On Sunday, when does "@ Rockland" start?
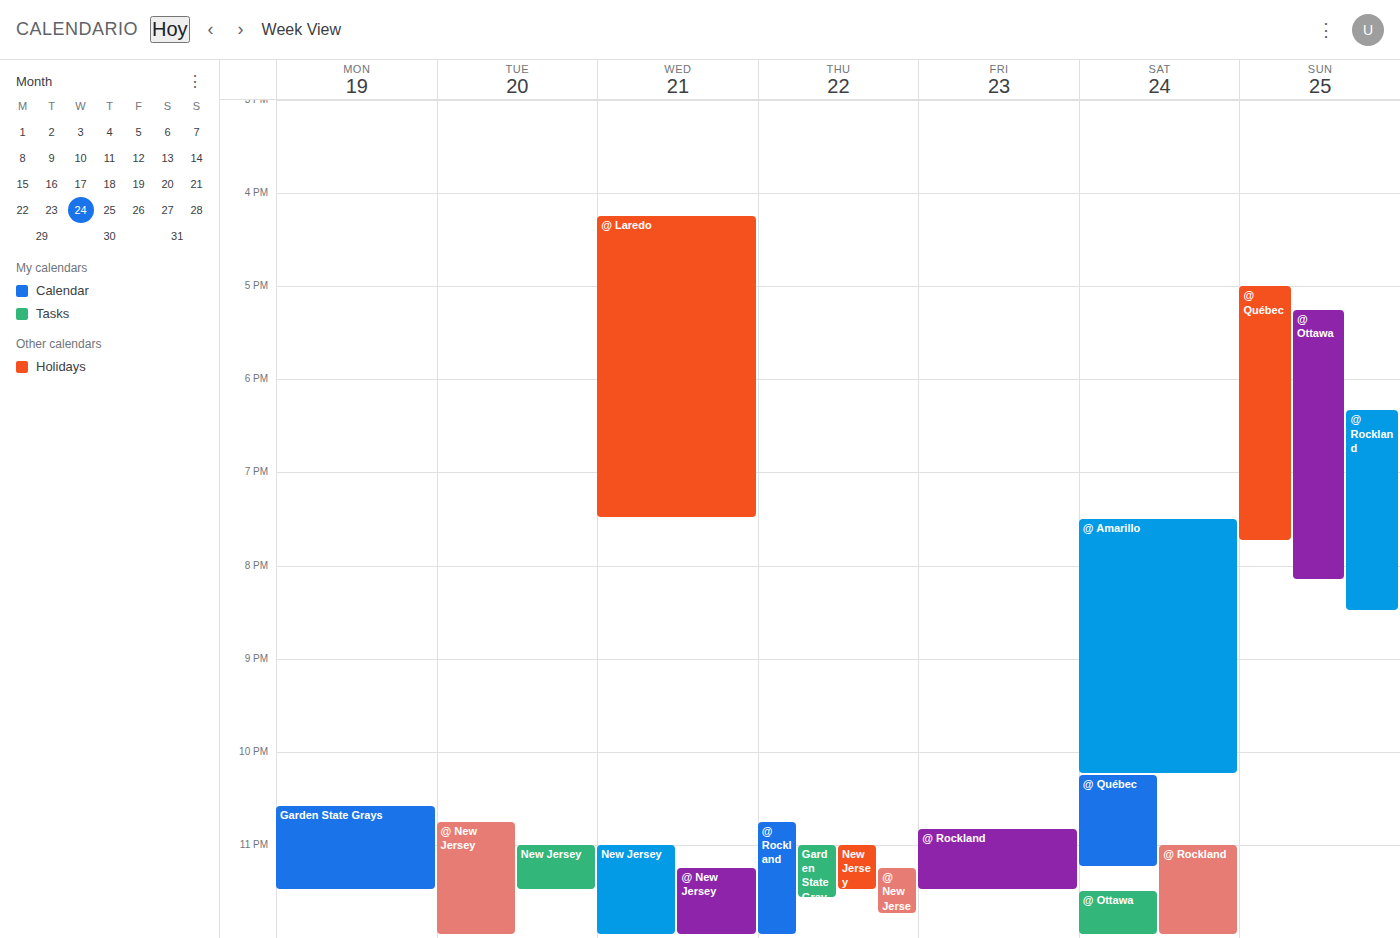
6:20 PM